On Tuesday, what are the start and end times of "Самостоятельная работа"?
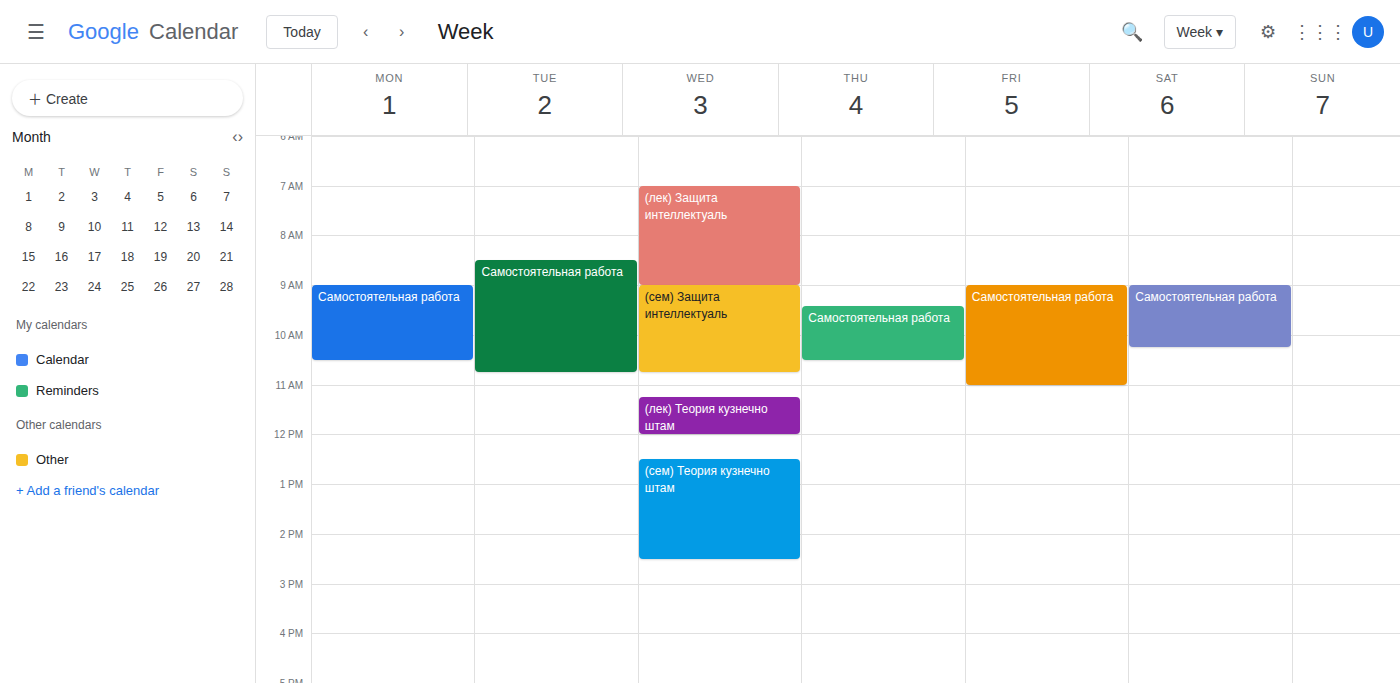
8:30 AM to 10:45 AM